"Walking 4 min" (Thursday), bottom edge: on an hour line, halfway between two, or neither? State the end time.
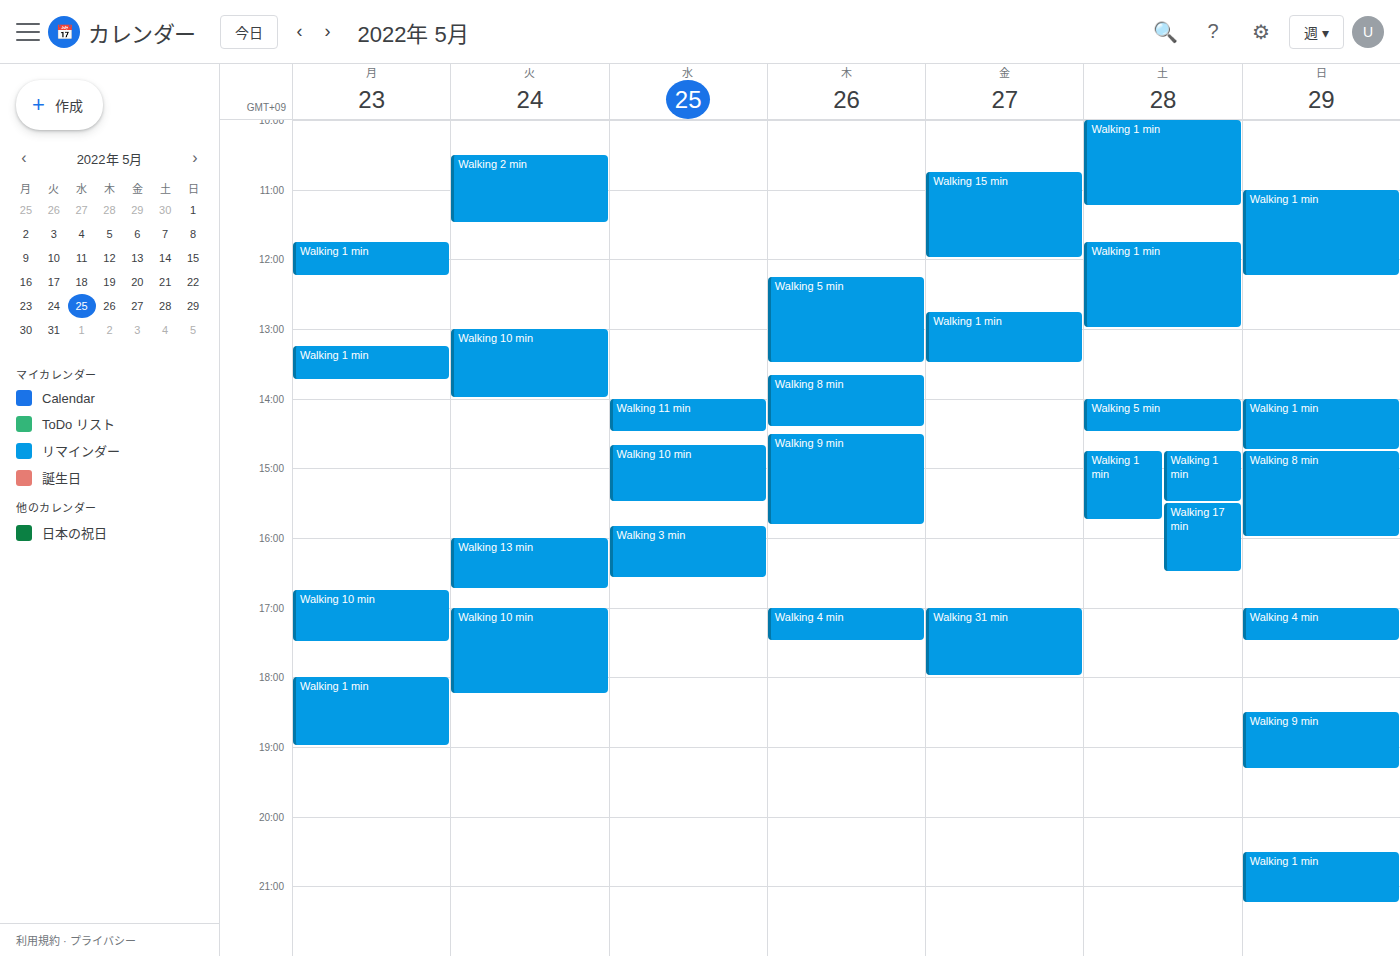
5:30 PM -- halfway between the 5 PM and 6 PM lines.